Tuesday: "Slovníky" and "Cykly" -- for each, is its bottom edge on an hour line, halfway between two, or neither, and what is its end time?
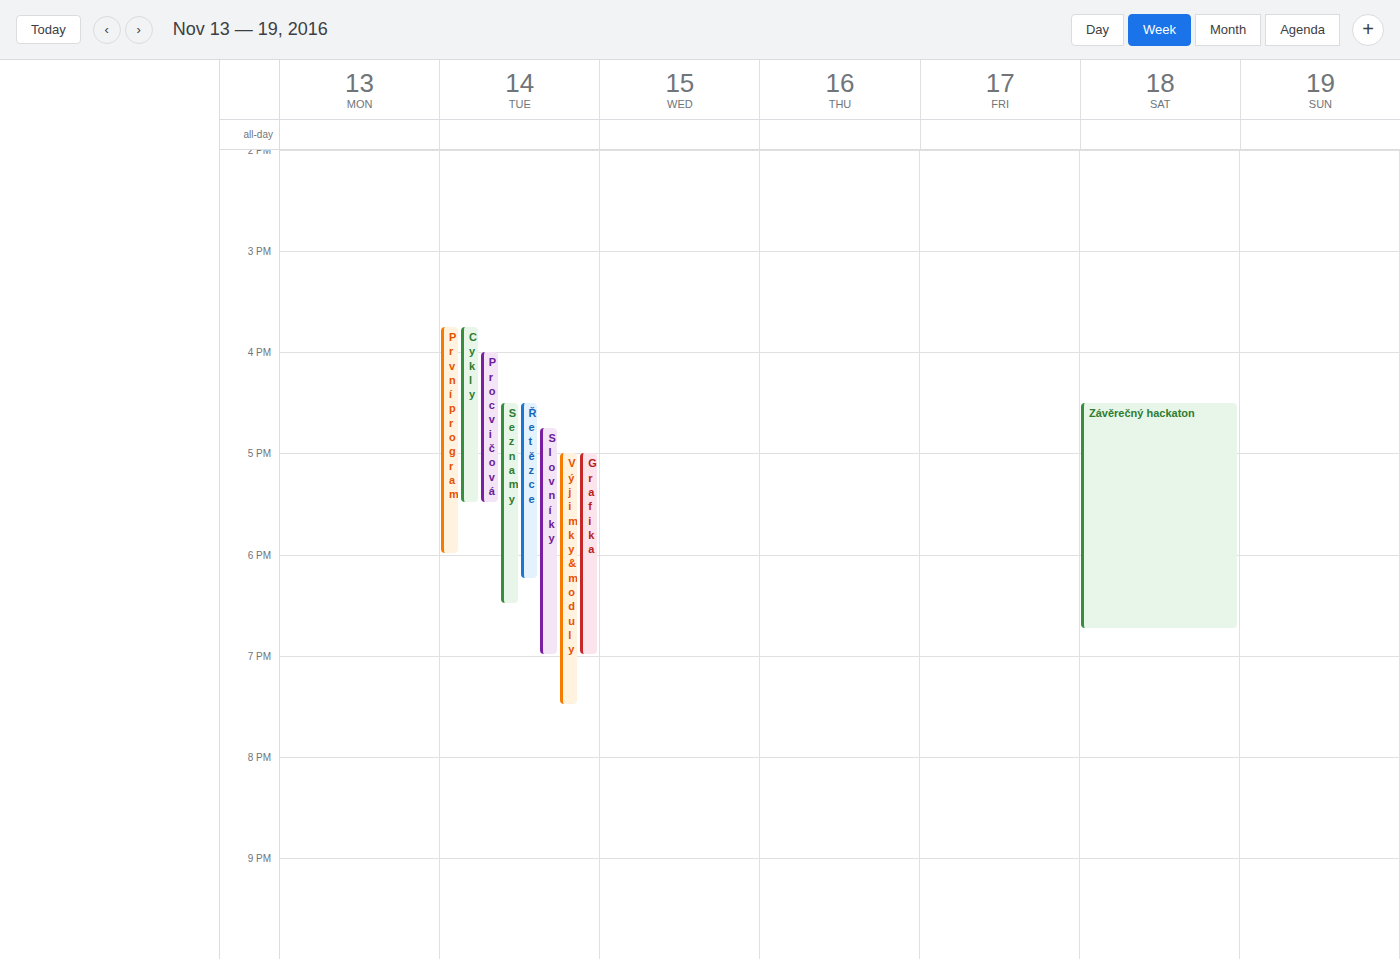
"Slovníky": 7:00 PM, exactly on the 7 PM line. "Cykly": 5:30 PM, halfway between the 5 PM and 6 PM lines.